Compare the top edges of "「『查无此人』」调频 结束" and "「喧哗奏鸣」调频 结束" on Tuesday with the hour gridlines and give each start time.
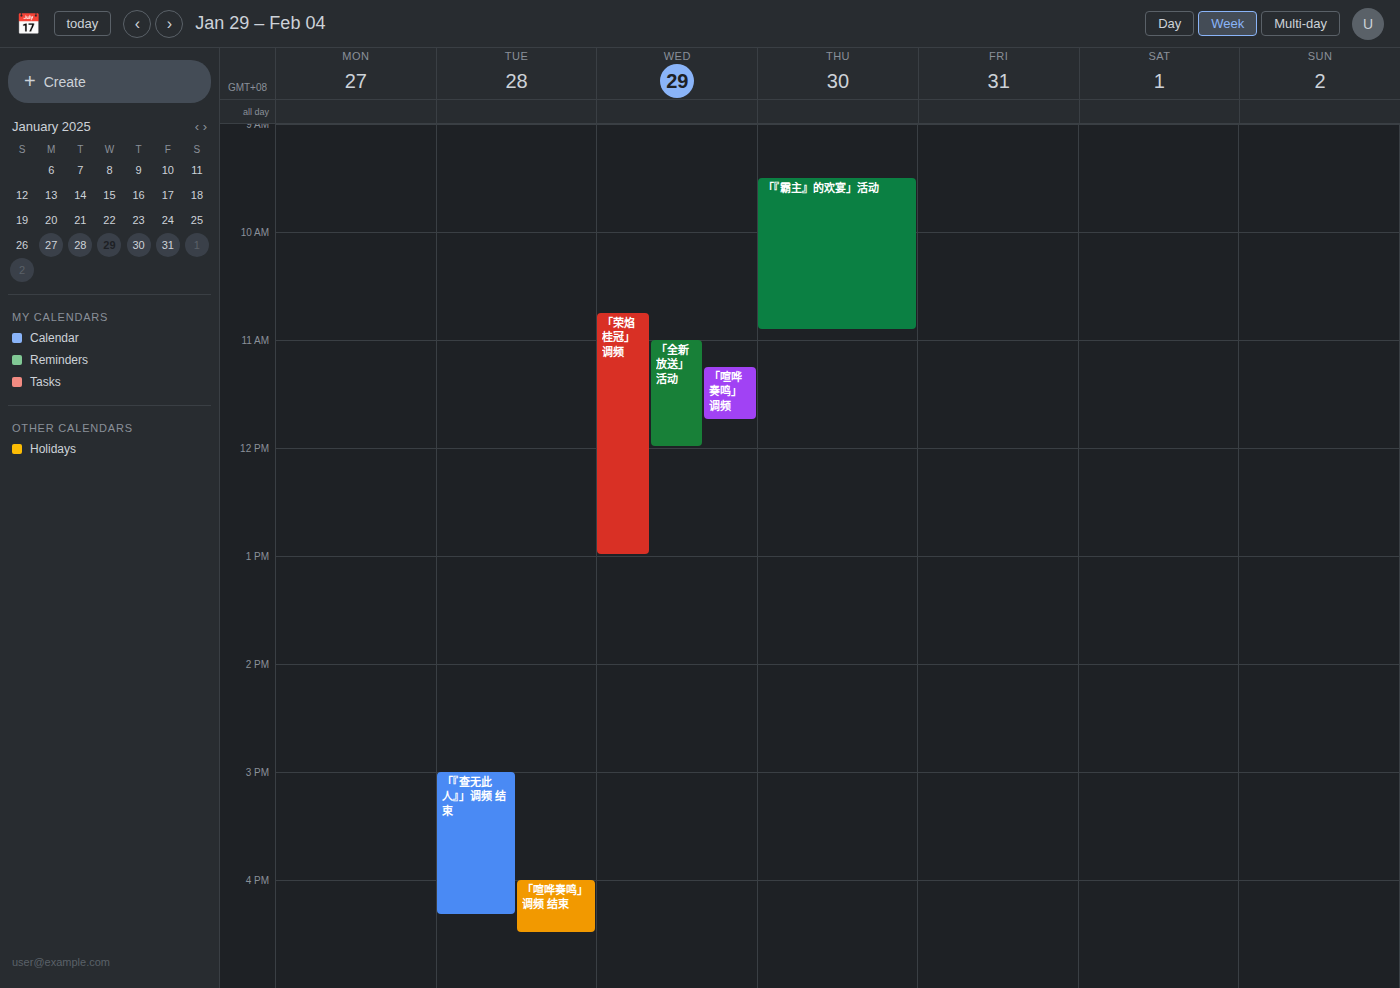
"「『查无此人』」调频 结束": 15:00, exactly on the 15:00 line. "「喧哗奏鸣」调频 结束": 16:00, exactly on the 16:00 line.